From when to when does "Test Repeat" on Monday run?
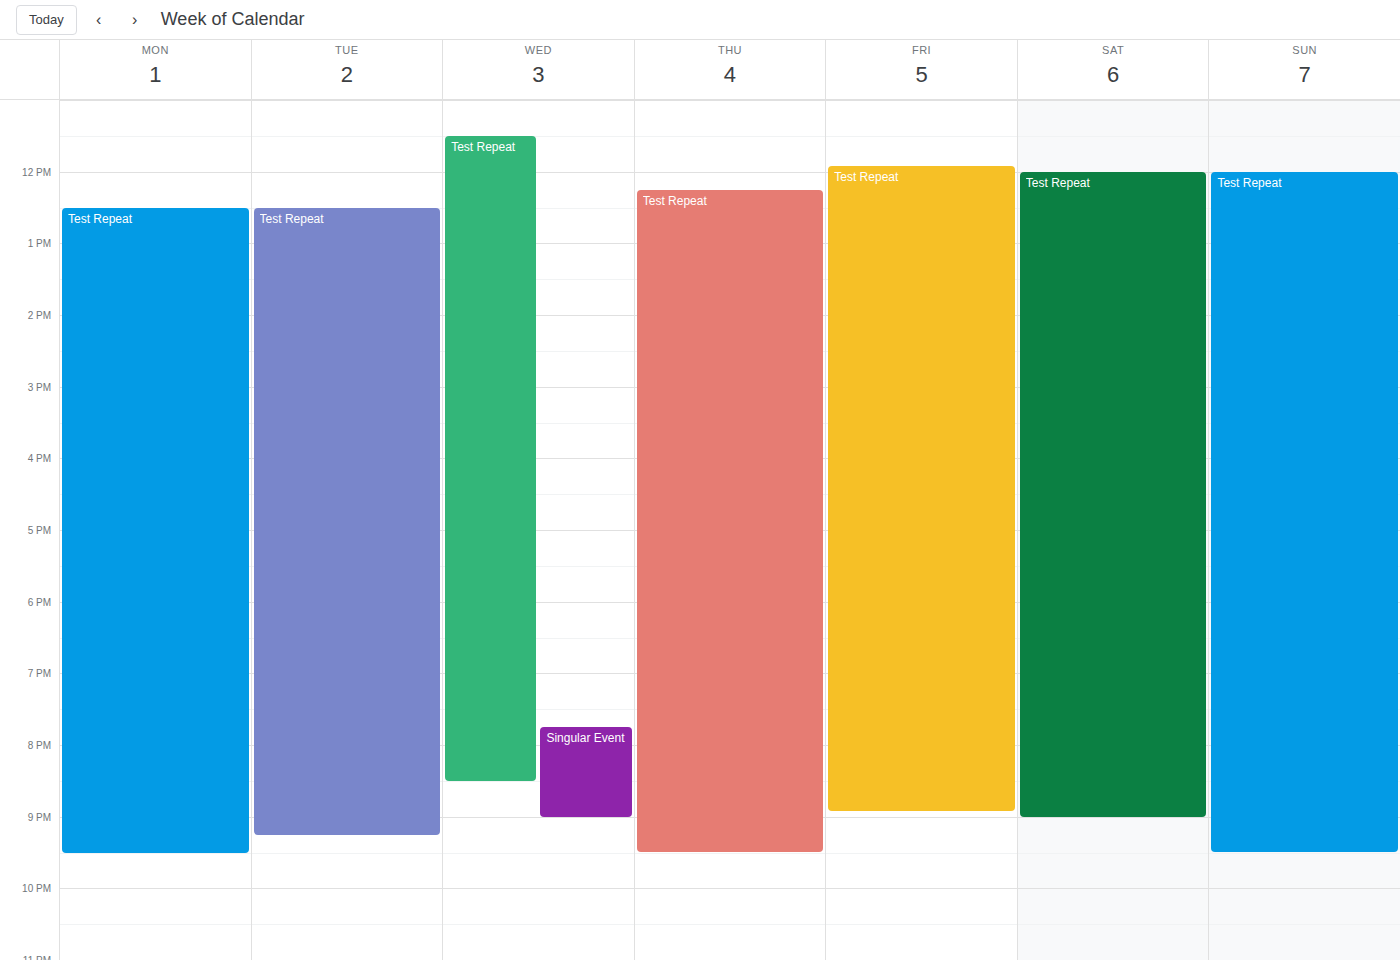
12:30 PM to 9:30 PM